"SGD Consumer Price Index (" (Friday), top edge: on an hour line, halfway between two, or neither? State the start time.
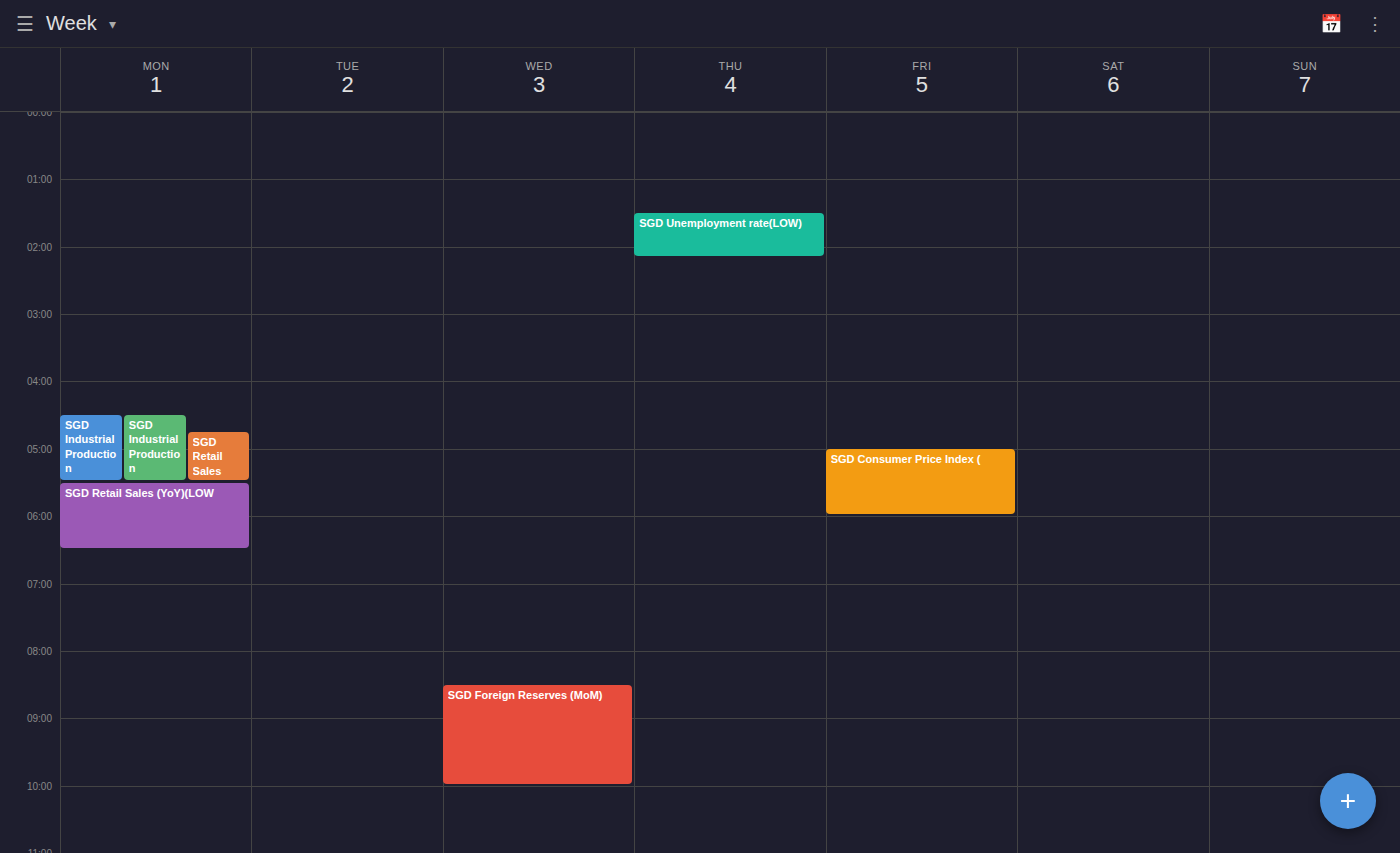
05:00 -- exactly on the 05:00 line.